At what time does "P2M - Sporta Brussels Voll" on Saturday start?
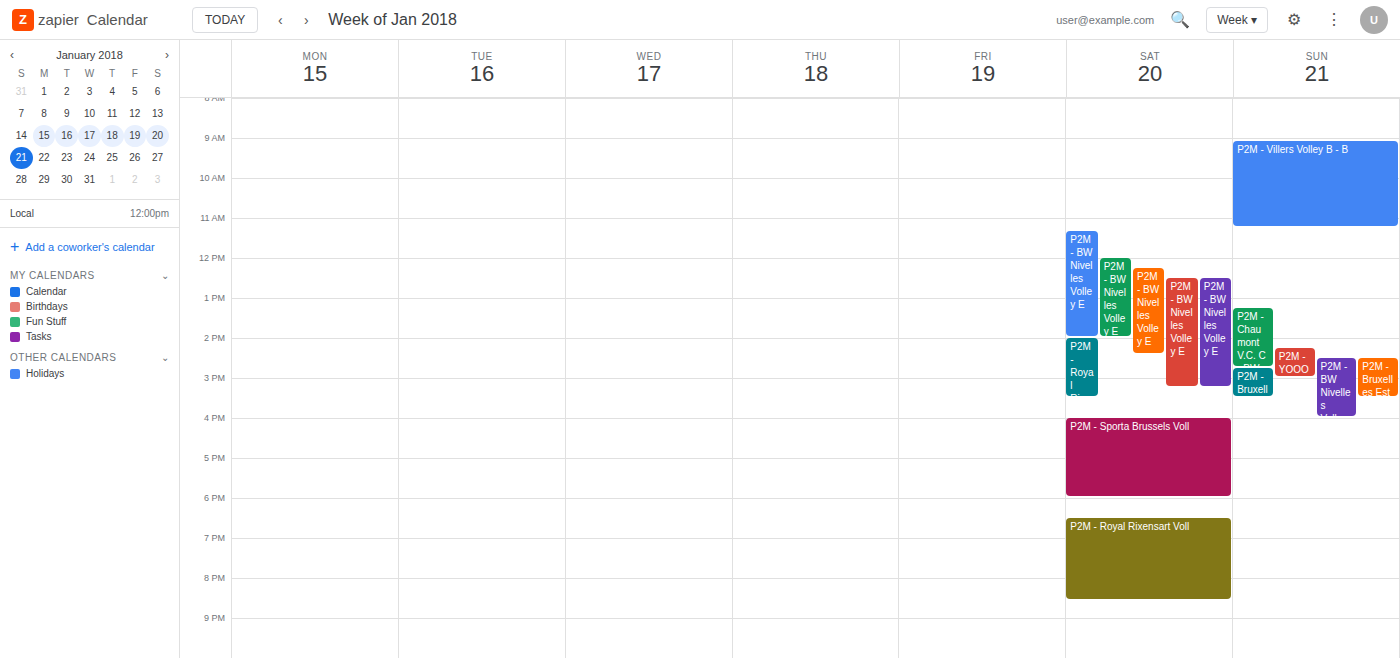
16:00